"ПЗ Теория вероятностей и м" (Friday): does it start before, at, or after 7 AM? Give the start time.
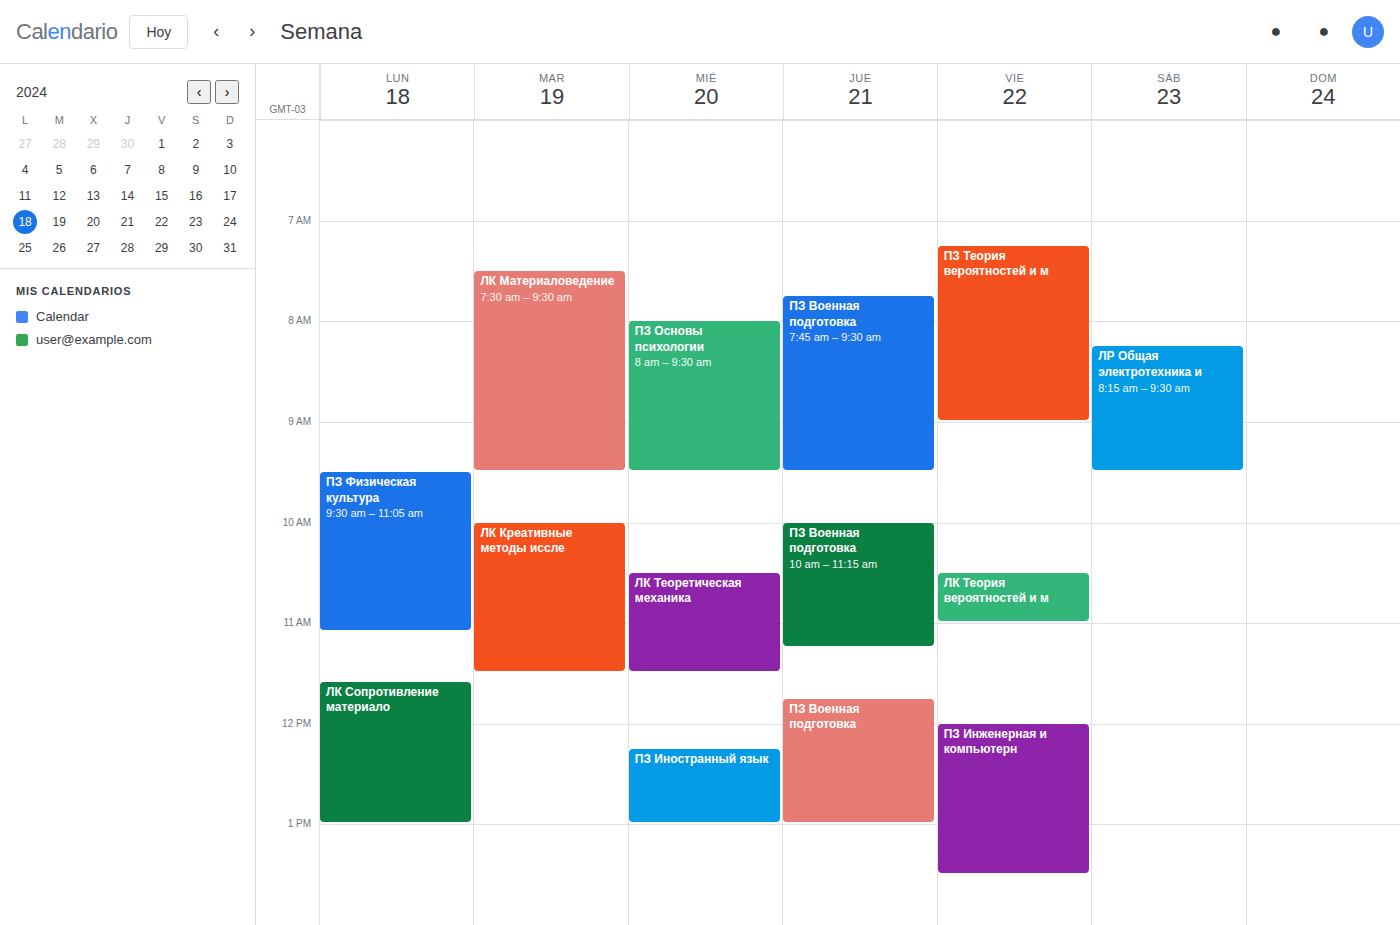
7:15 AM -- after 7 AM, 15 minutes below the 7 AM line.